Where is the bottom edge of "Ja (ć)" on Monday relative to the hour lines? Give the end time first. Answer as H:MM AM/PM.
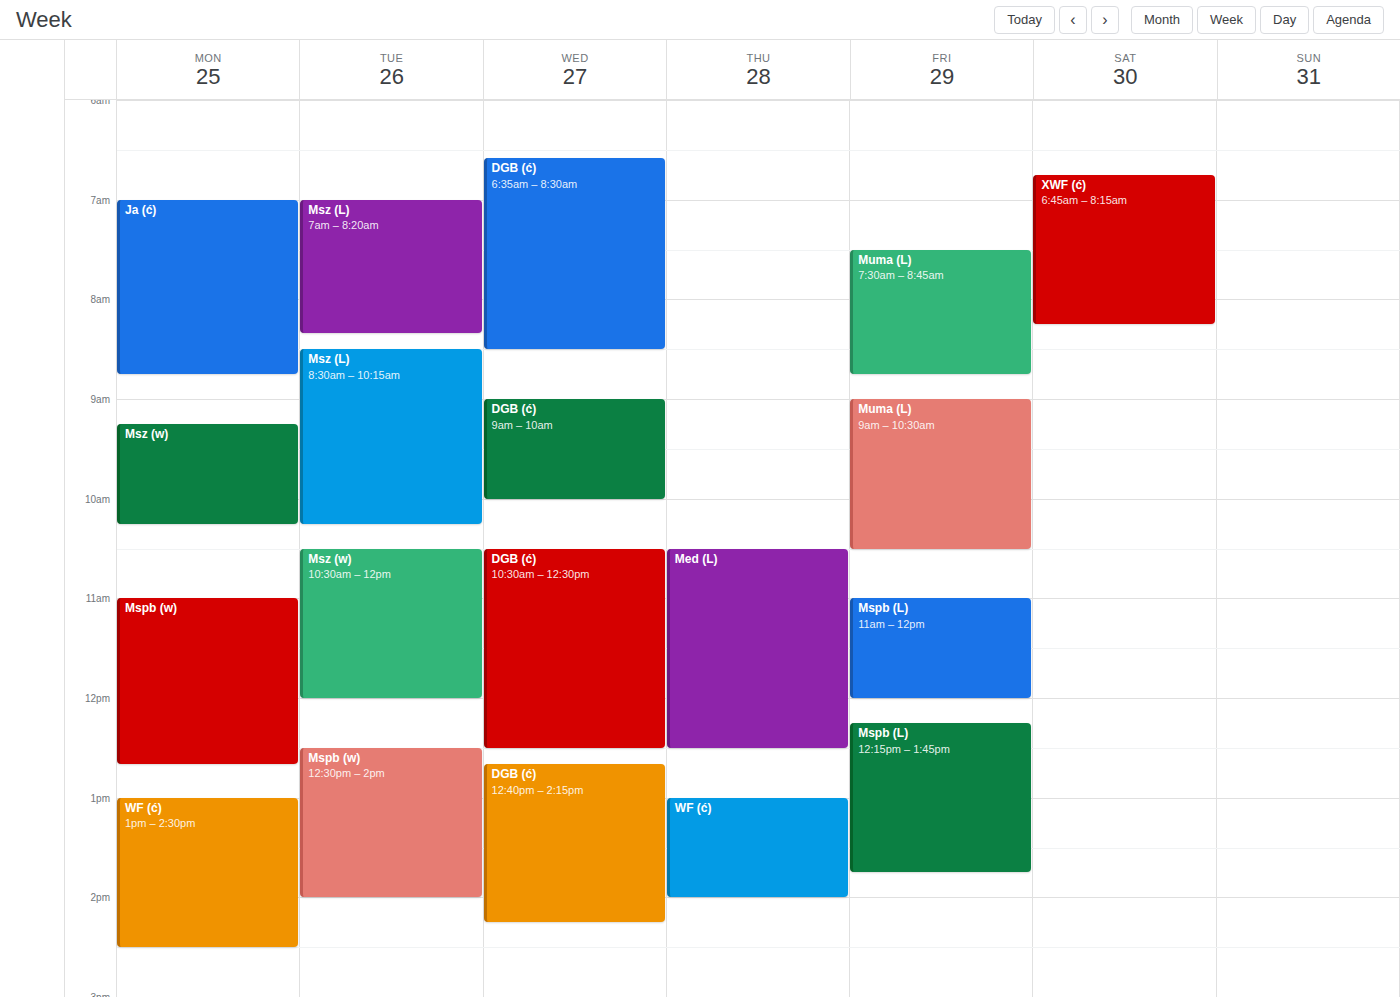
8:45 AM -- neither: three quarters of the way from the 8 AM line to the 9 AM line.